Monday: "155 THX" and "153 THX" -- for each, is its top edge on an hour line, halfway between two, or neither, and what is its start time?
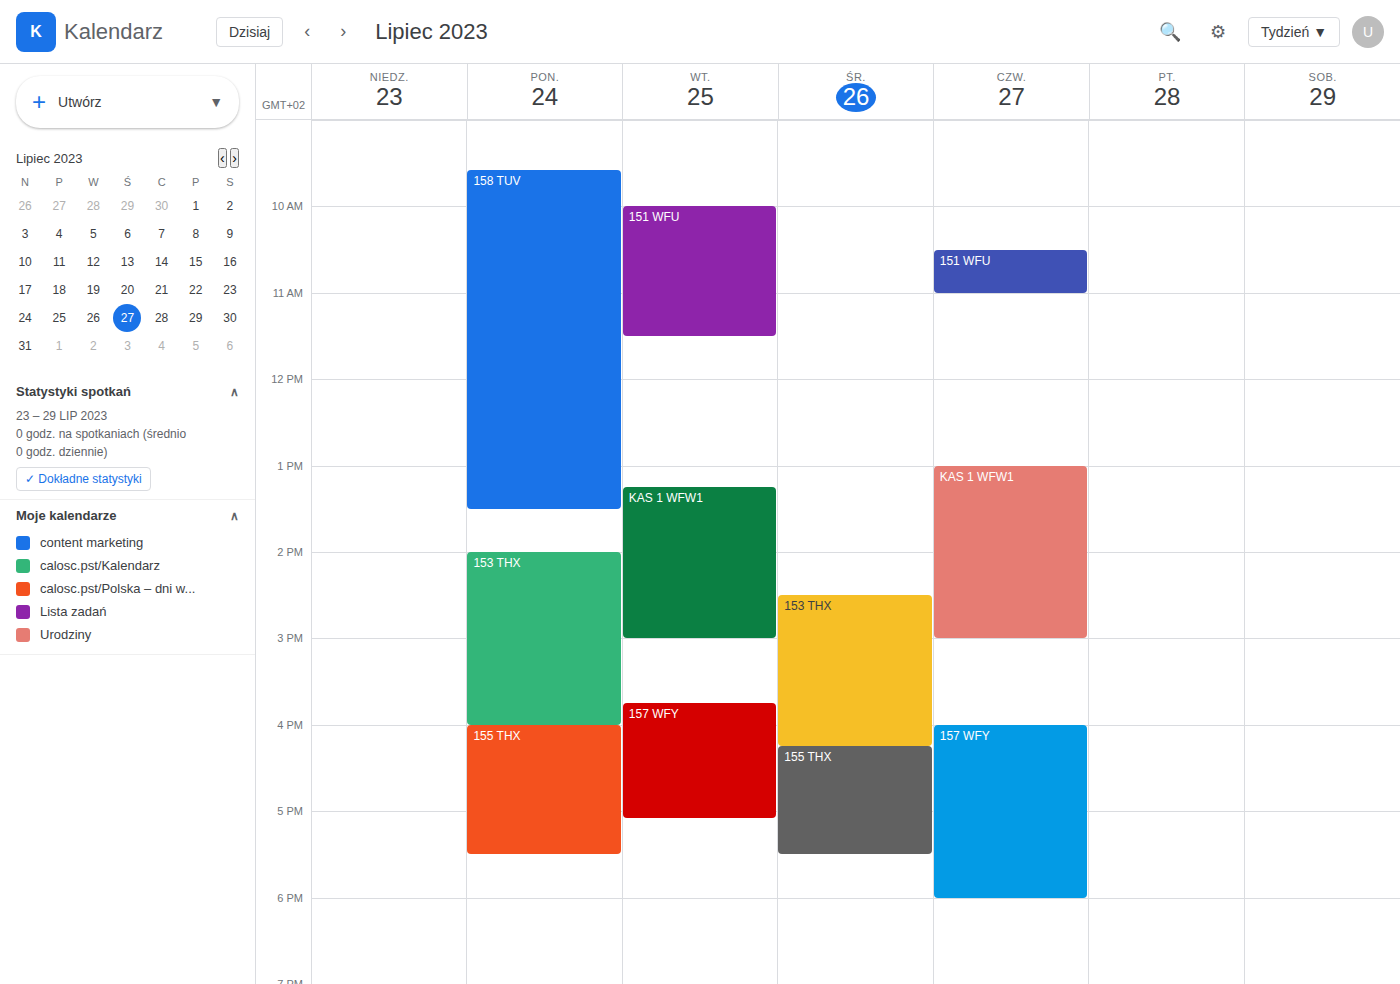
"155 THX": 16:00, exactly on the 16:00 line. "153 THX": 14:00, exactly on the 14:00 line.